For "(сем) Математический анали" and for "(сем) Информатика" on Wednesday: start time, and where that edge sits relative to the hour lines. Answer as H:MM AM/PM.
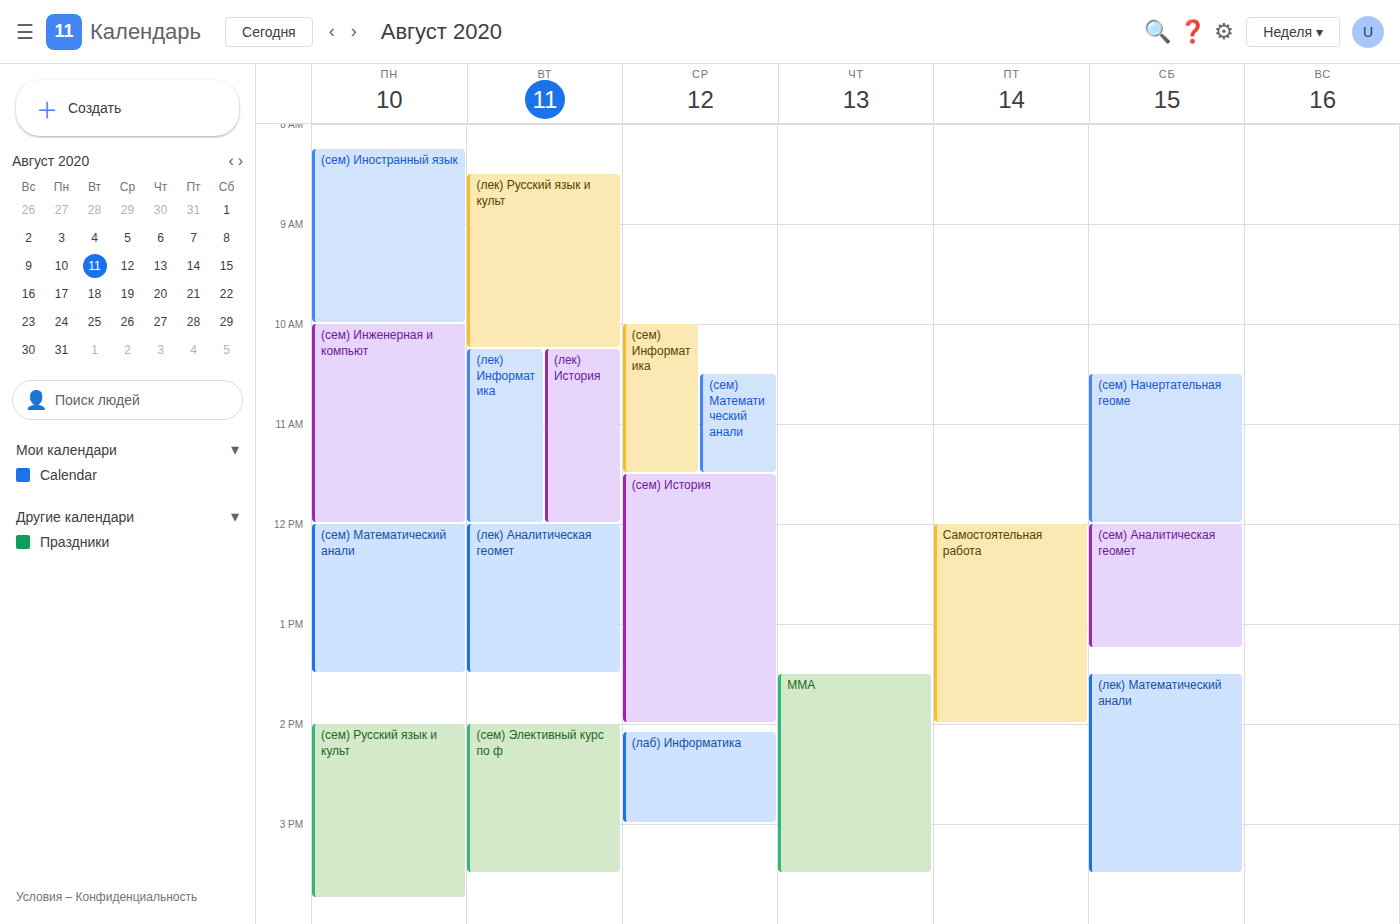
"(сем) Математический анали": 10:30 AM, halfway between the 10 AM and 11 AM lines. "(сем) Информатика": 10:00 AM, exactly on the 10 AM line.